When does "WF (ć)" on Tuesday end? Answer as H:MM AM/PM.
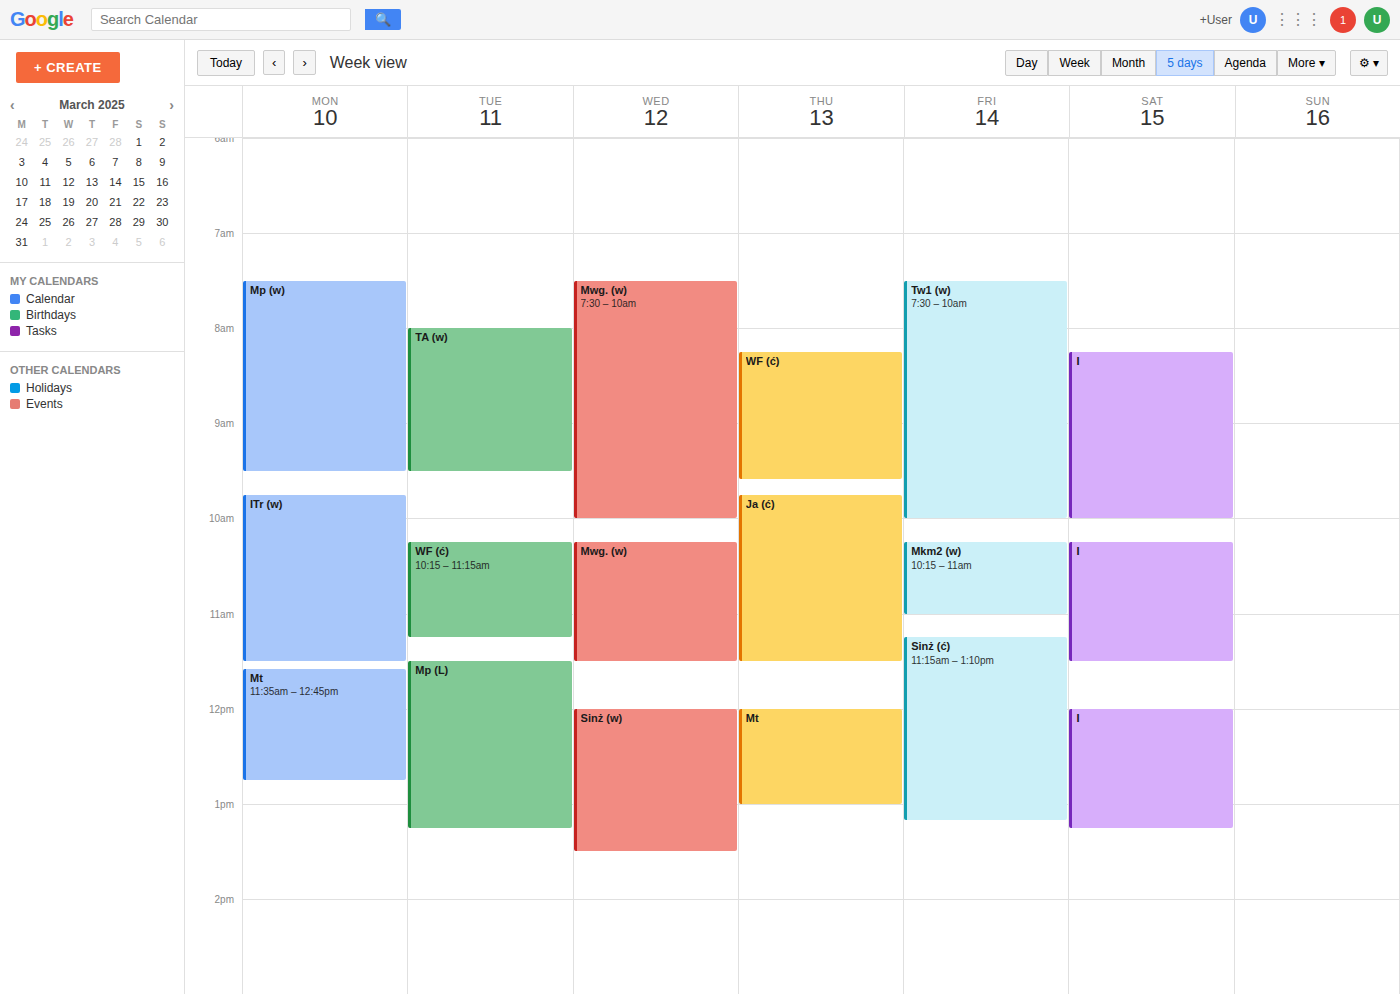
11:15 AM